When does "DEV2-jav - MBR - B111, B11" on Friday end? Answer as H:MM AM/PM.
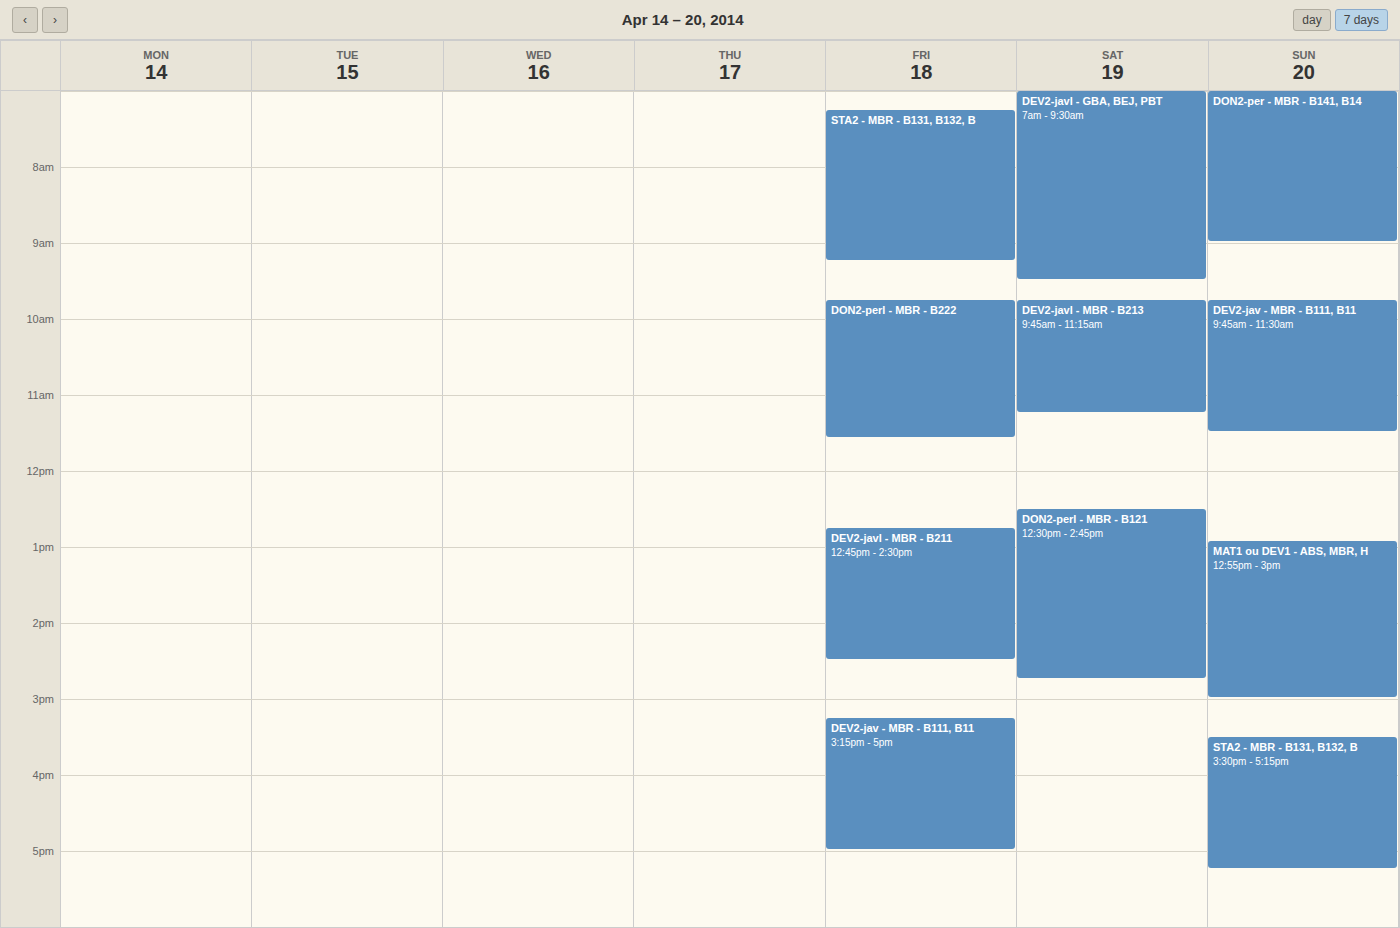
5:00 PM